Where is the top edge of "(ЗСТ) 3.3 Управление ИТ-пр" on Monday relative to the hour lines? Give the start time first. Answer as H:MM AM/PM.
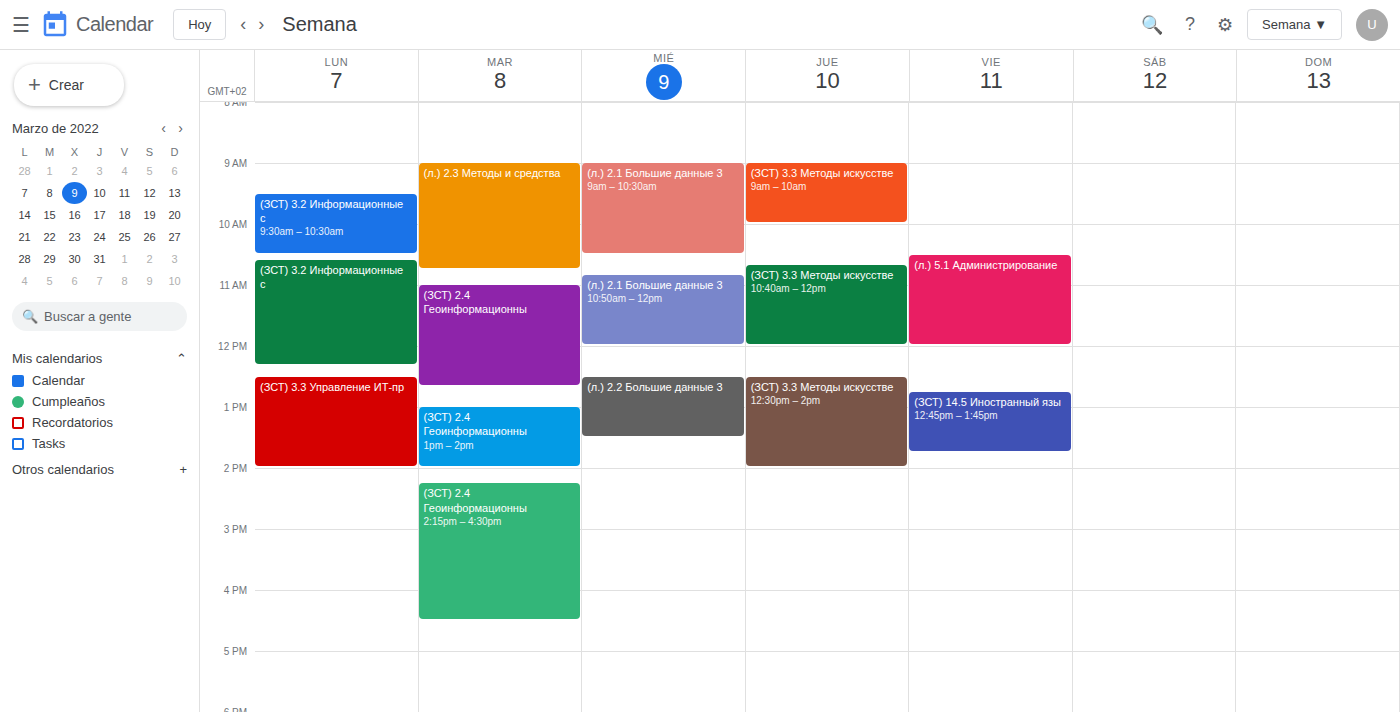
12:30 PM -- halfway between the 12 PM and 1 PM lines.